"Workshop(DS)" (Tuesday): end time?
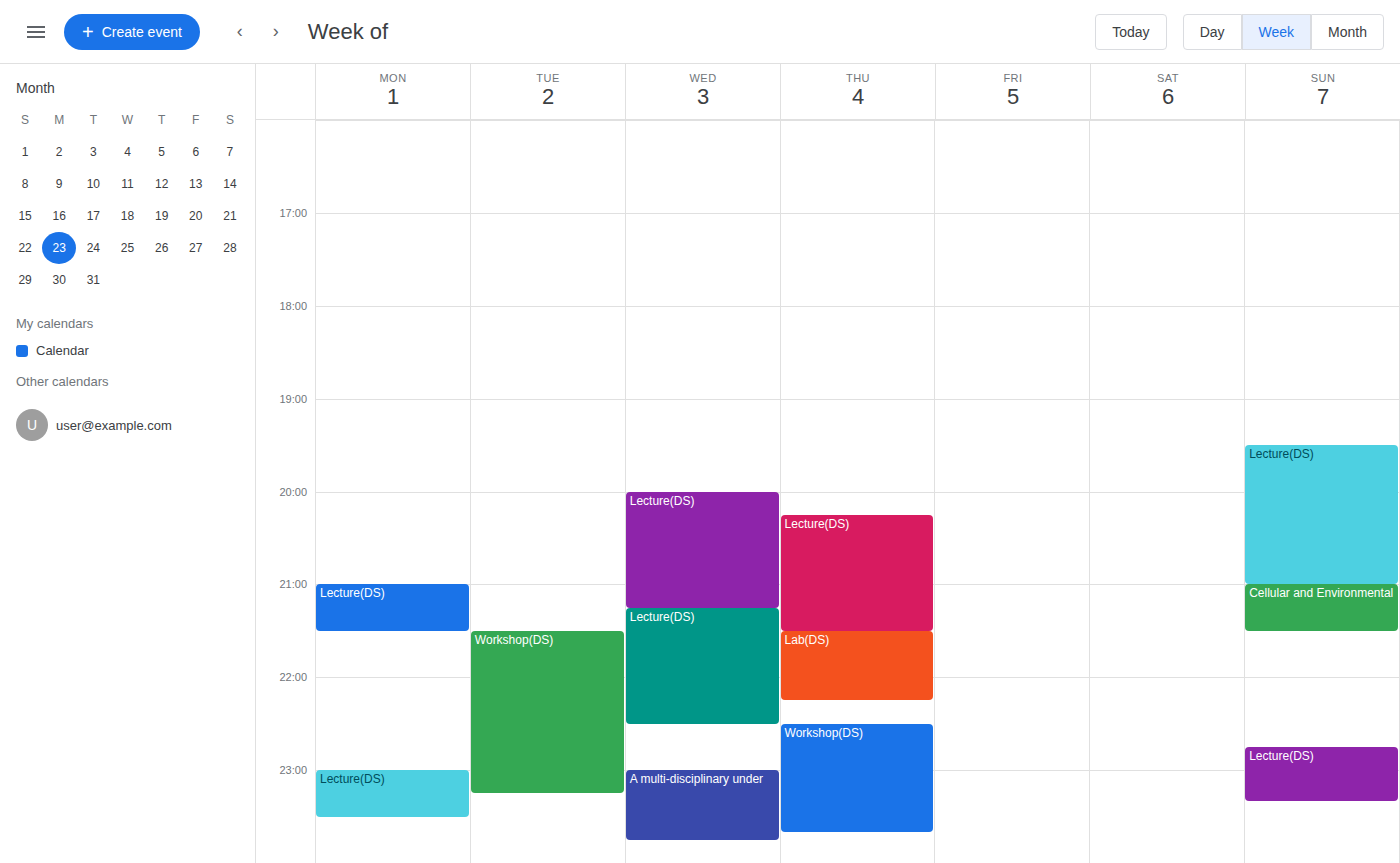
23:15